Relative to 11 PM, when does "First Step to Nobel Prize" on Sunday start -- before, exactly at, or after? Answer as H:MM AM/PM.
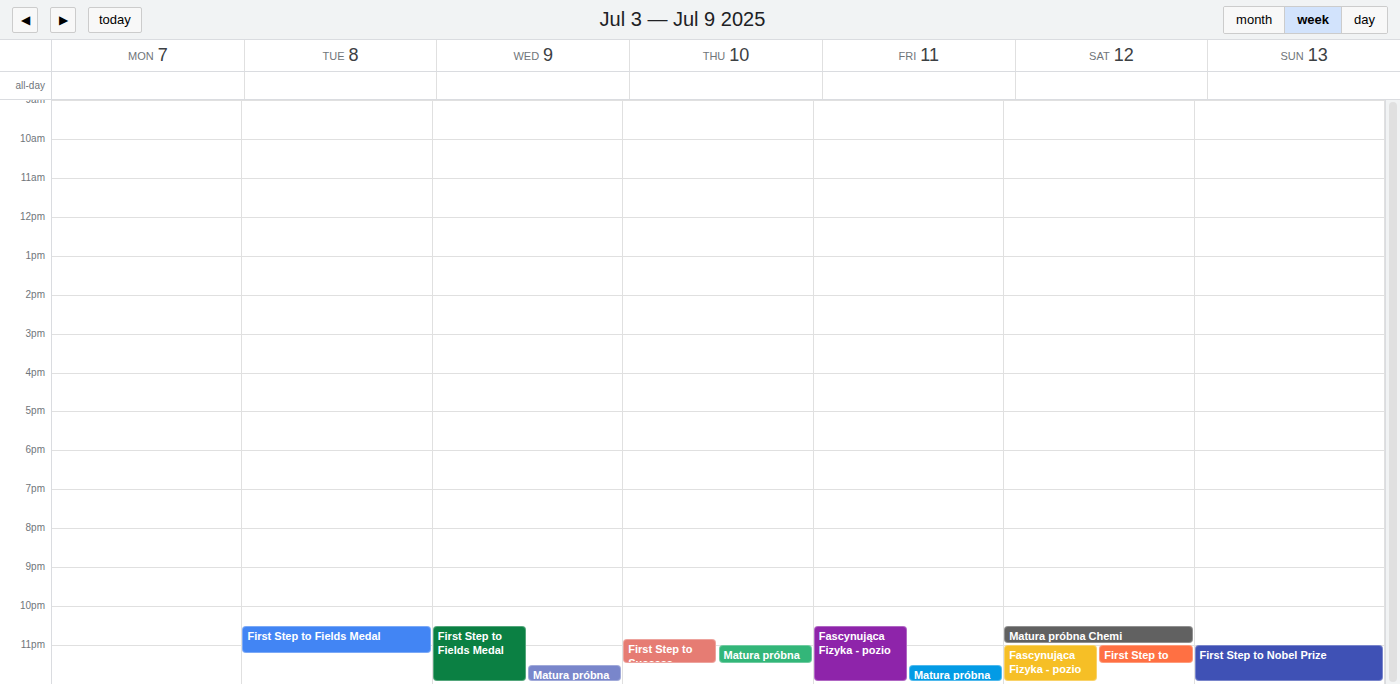
11:00 PM -- exactly at 11 PM, on the 11 PM line.